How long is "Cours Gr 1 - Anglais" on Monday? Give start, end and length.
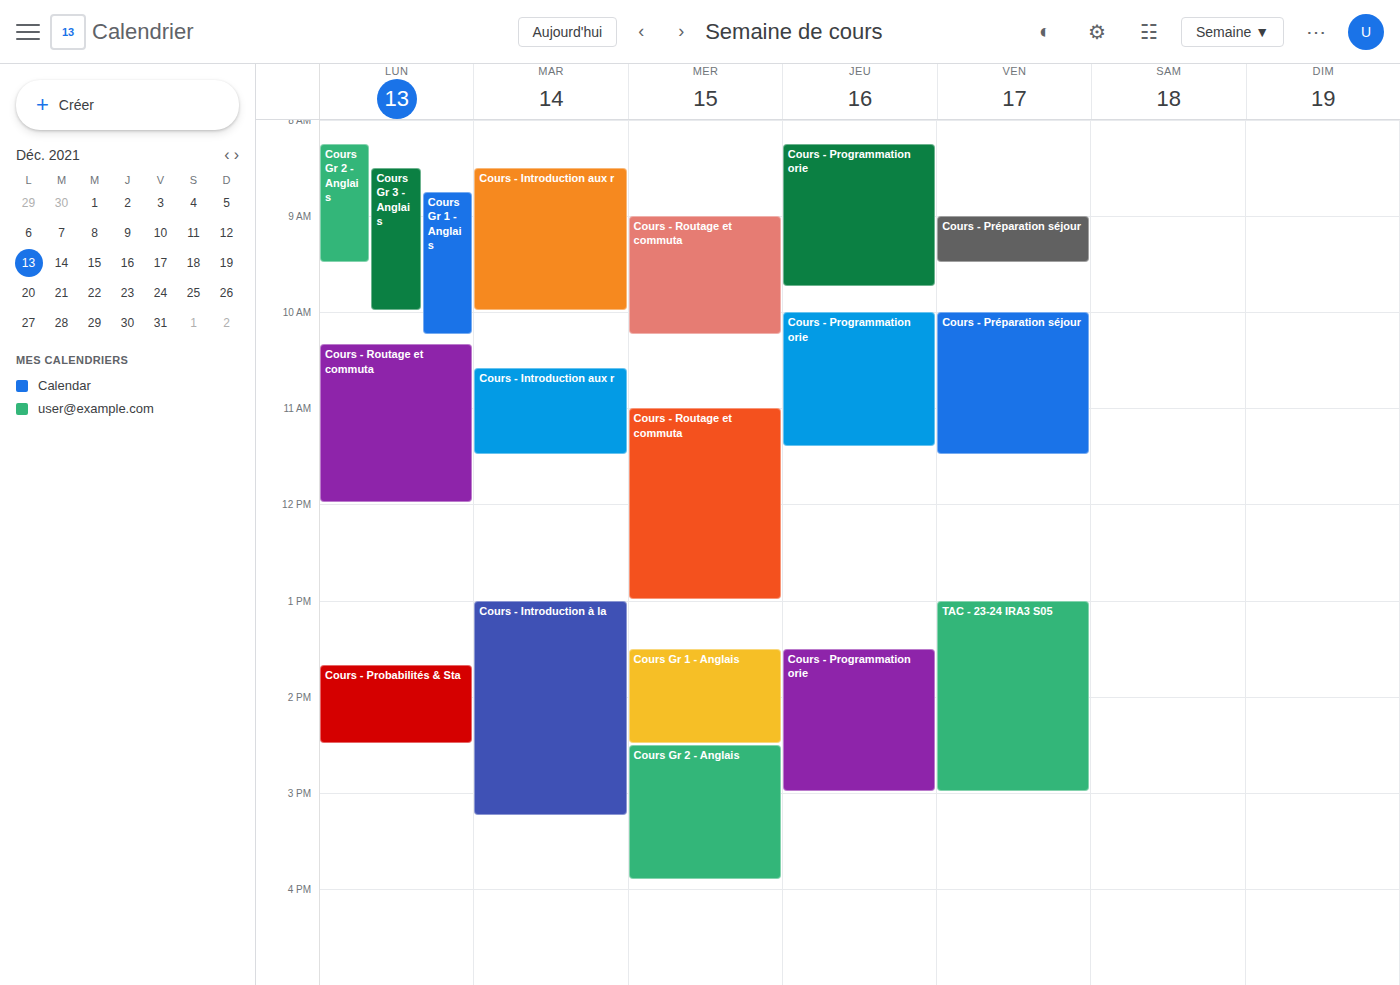
8:45 AM to 10:15 AM, 1 hour 30 minutes